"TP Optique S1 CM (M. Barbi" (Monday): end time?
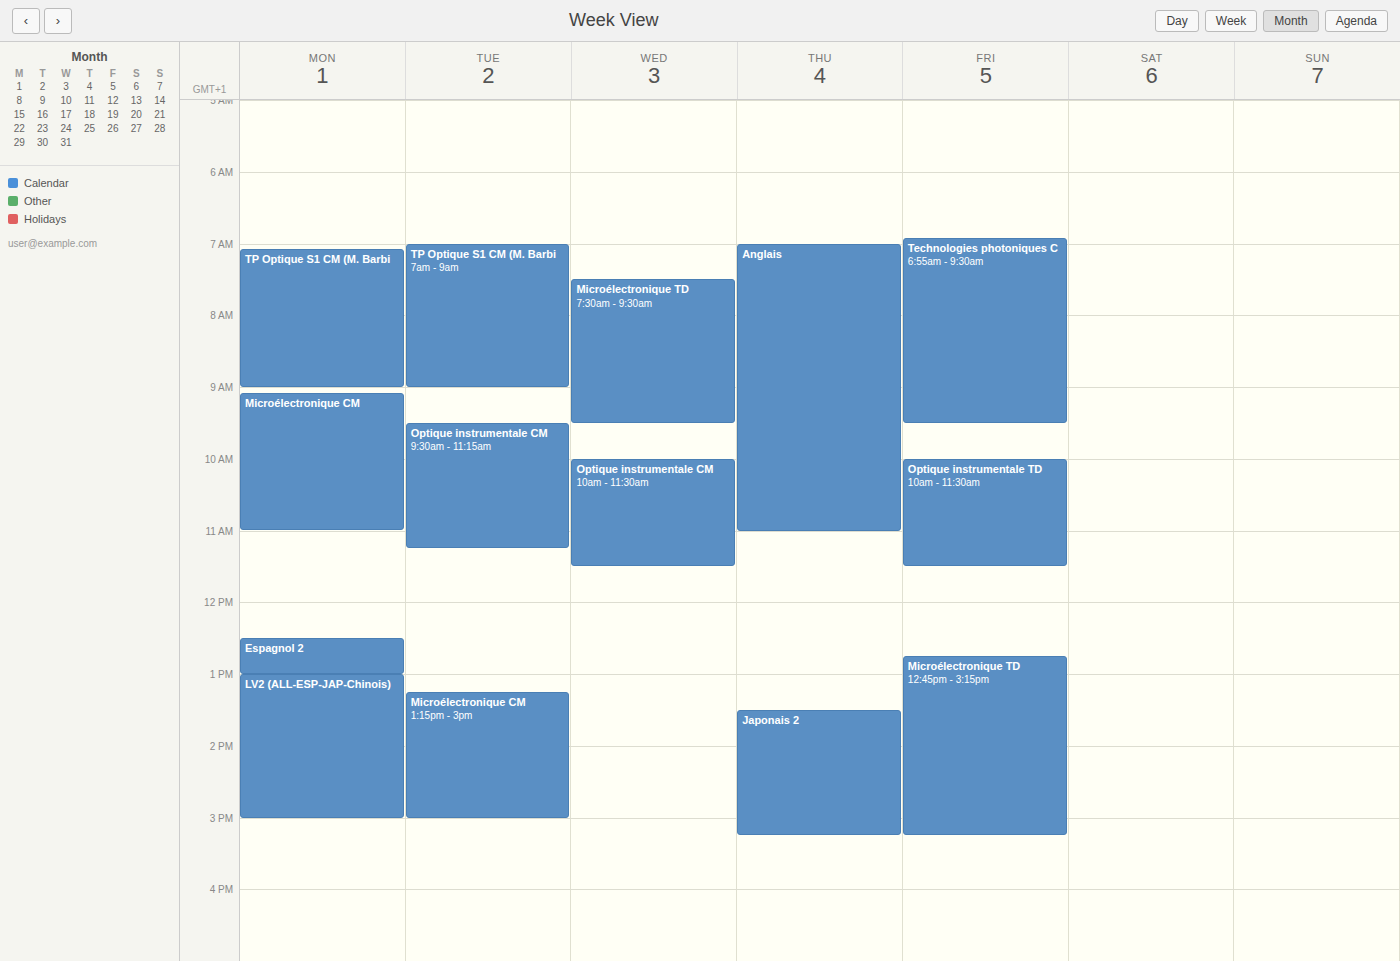
9:00 AM